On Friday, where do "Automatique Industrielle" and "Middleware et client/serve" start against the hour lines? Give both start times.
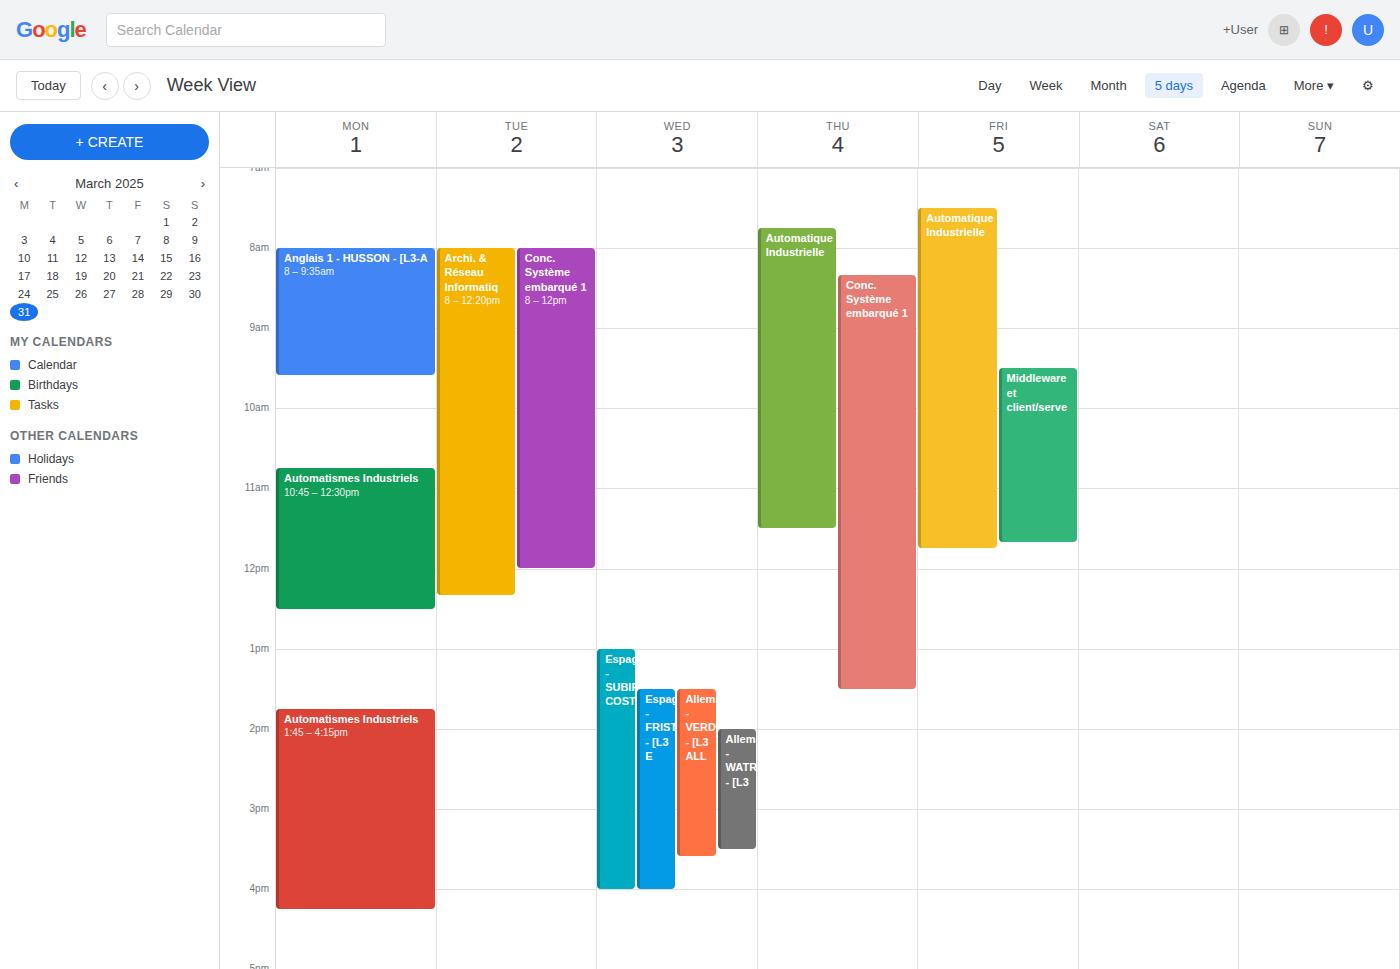
"Automatique Industrielle": 7:30 AM, halfway between the 7 AM and 8 AM lines. "Middleware et client/serve": 9:30 AM, halfway between the 9 AM and 10 AM lines.